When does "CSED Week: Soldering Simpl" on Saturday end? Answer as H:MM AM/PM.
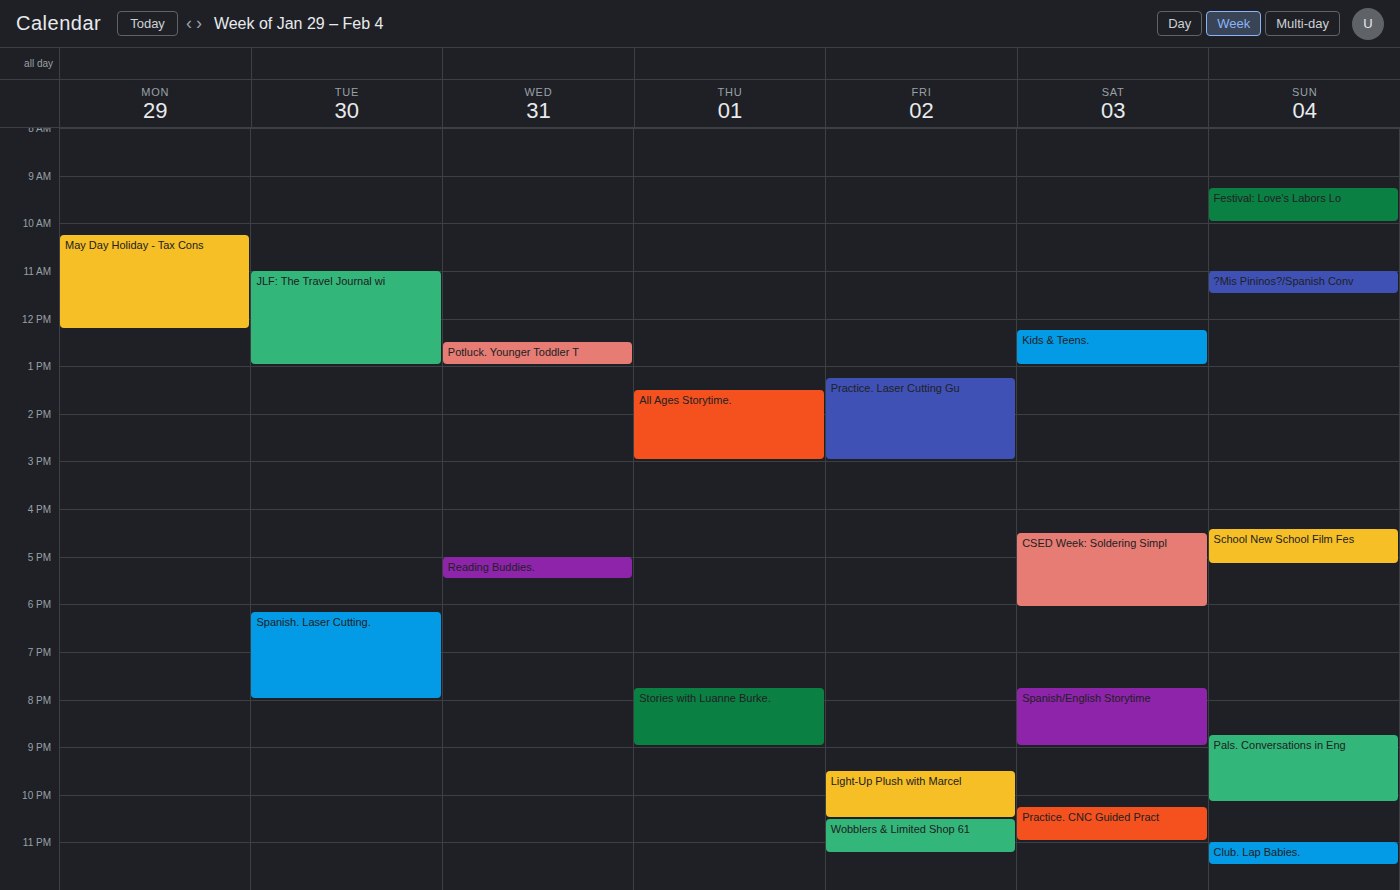
6:05 PM